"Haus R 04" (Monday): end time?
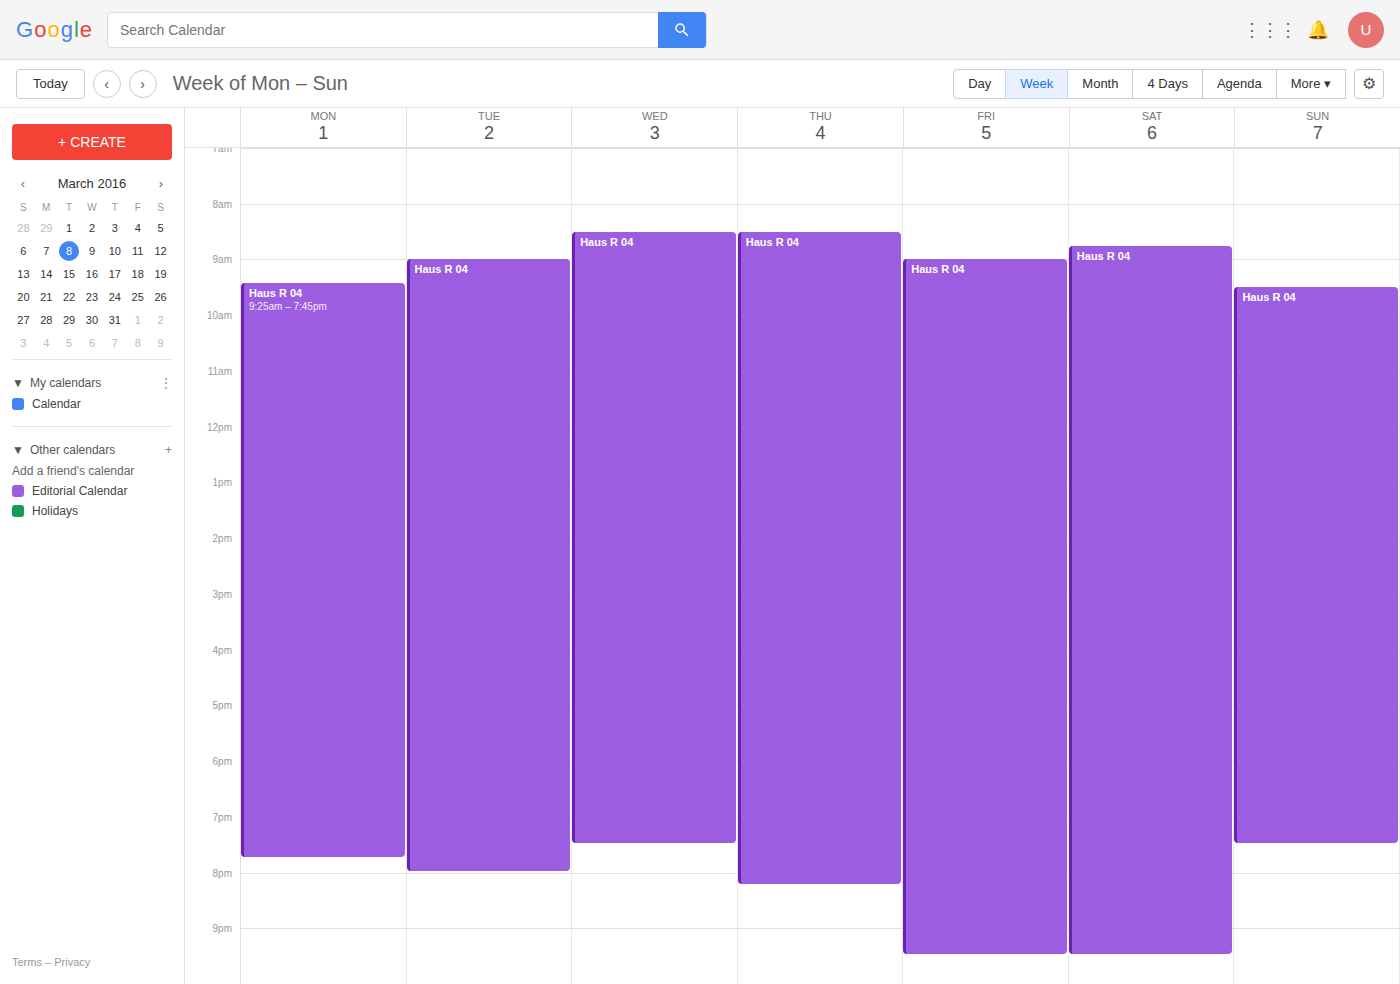
7:45 PM